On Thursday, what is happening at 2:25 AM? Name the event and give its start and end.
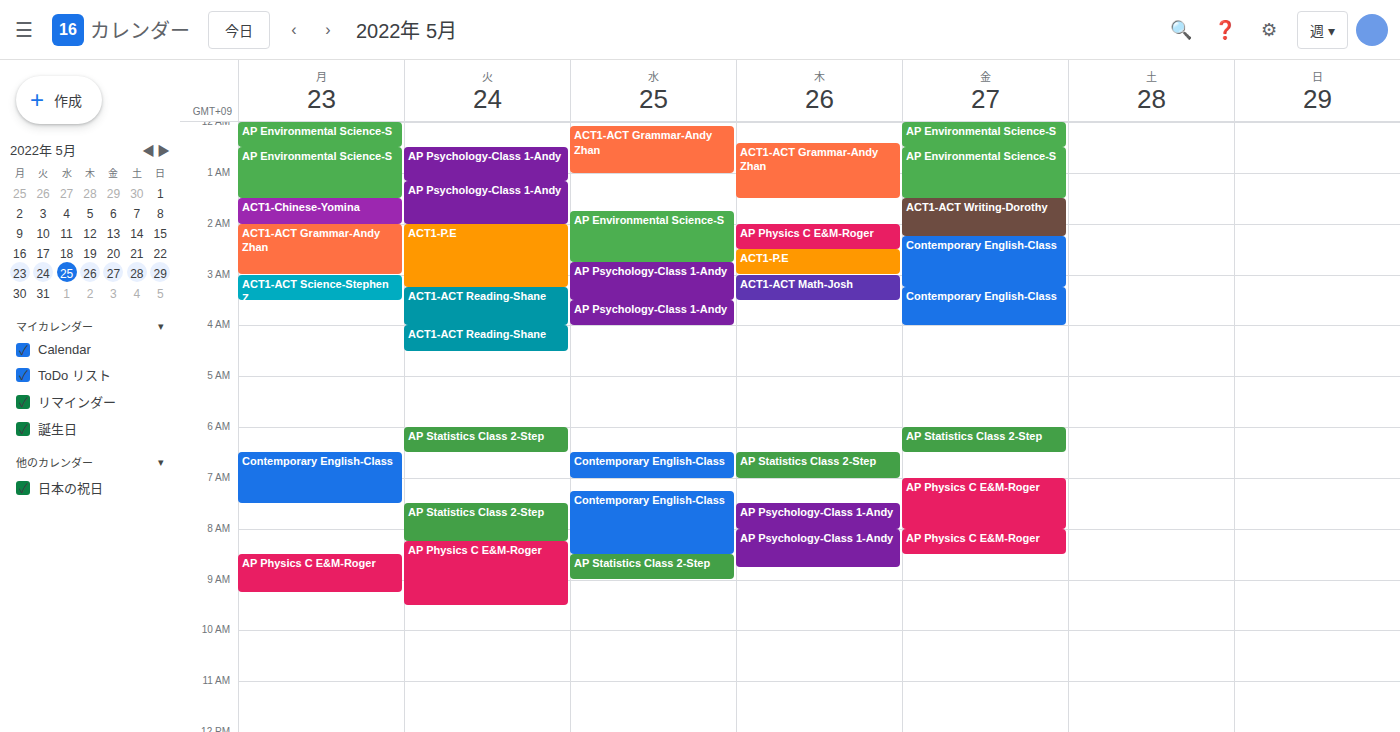
"AP Physics C E&M-Roger", 2:00 AM to 2:30 AM